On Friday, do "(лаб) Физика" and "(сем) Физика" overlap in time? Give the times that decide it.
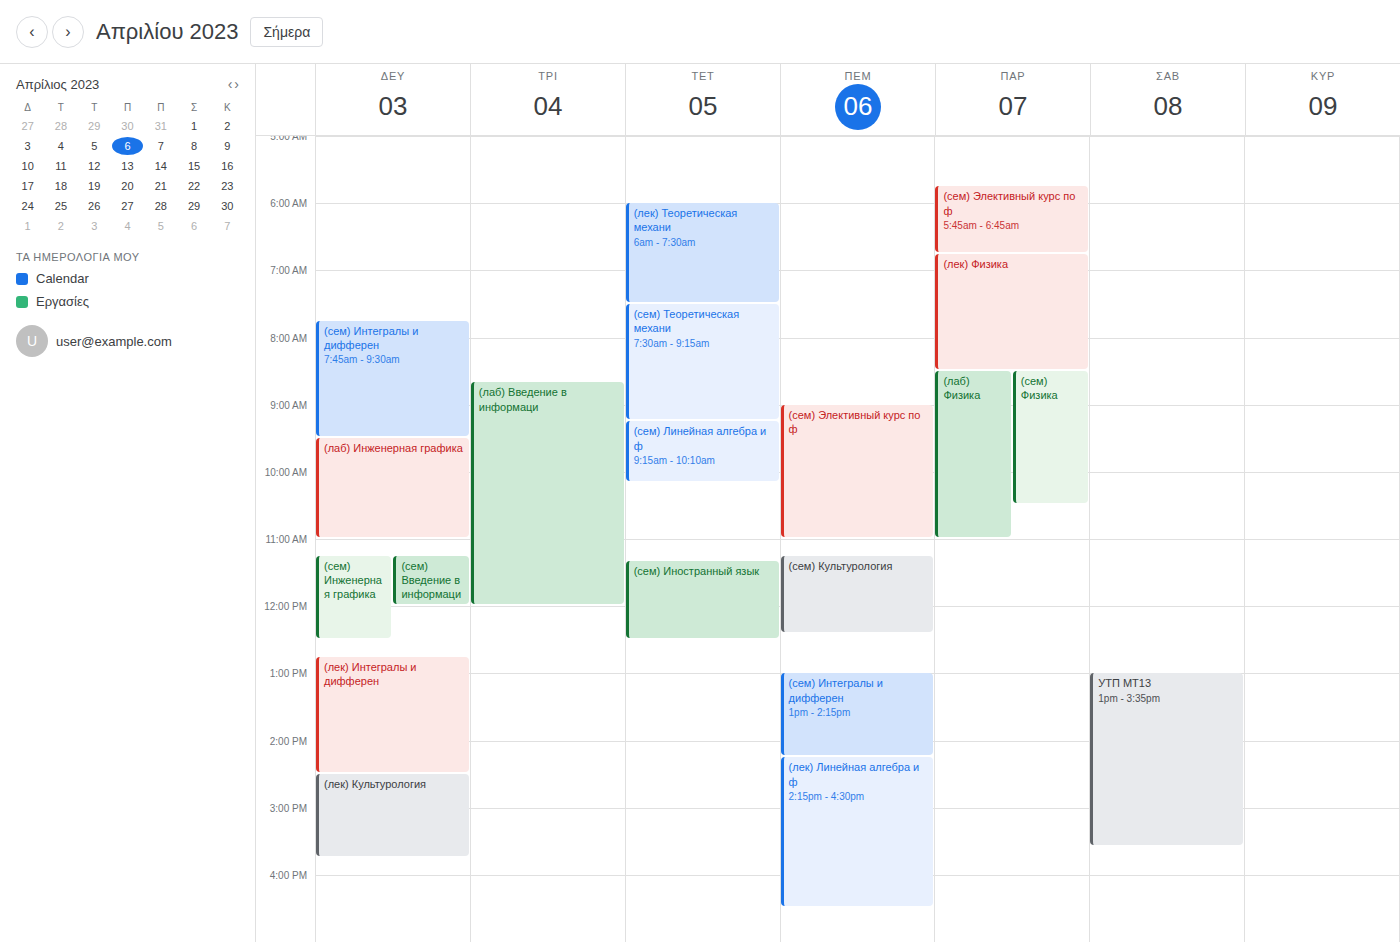
"(лаб) Физика" starts at 08:30, before "(сем) Физика" ends at 10:30 -- they overlap.